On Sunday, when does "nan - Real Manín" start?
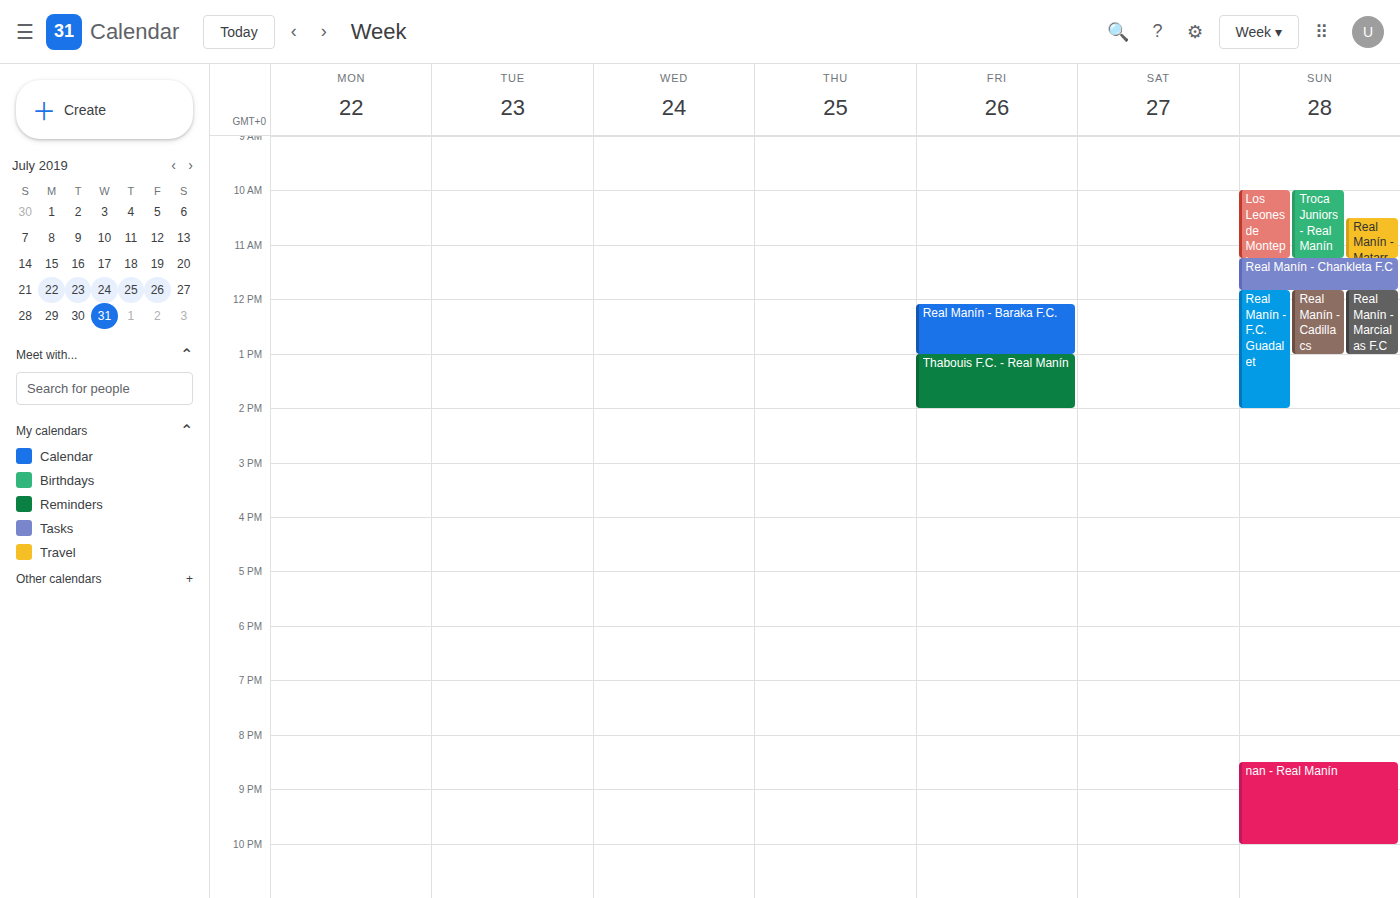
20:30